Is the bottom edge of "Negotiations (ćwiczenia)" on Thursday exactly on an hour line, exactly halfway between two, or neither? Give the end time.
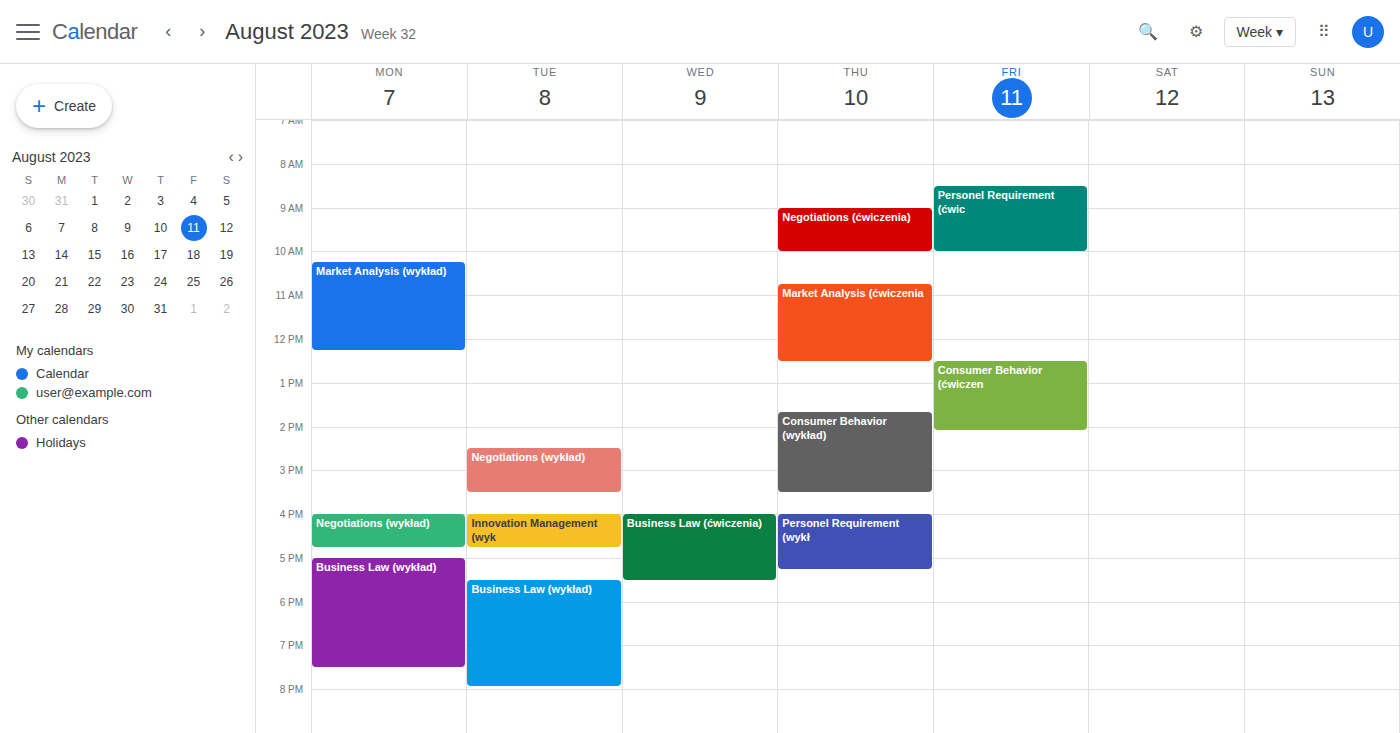
10:00 AM -- exactly on the 10 AM line.